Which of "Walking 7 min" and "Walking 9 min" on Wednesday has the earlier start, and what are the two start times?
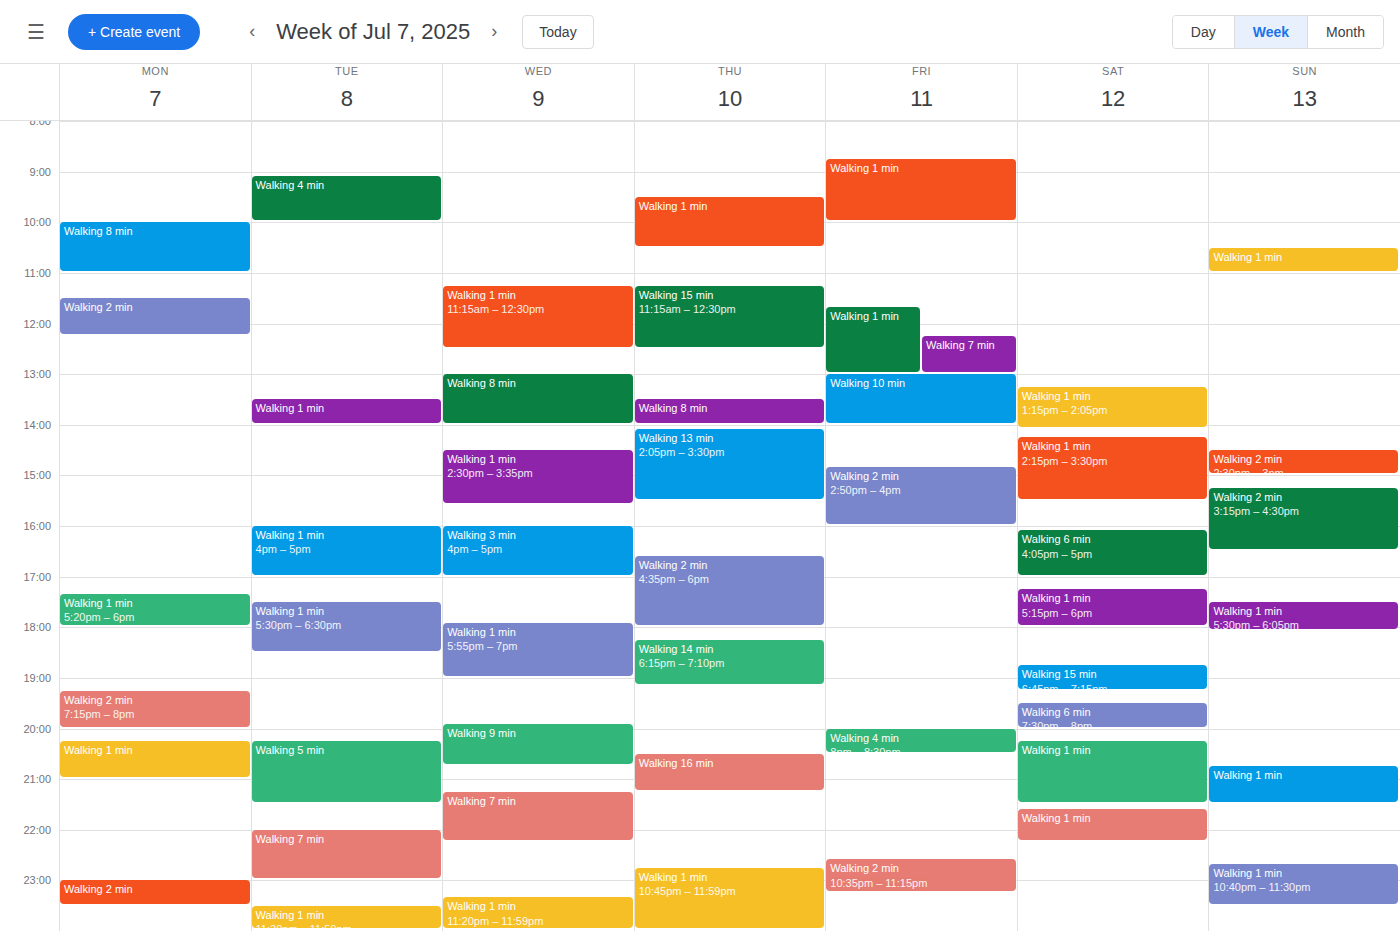
"Walking 9 min" 7:55 PM; "Walking 7 min" 9:15 PM.